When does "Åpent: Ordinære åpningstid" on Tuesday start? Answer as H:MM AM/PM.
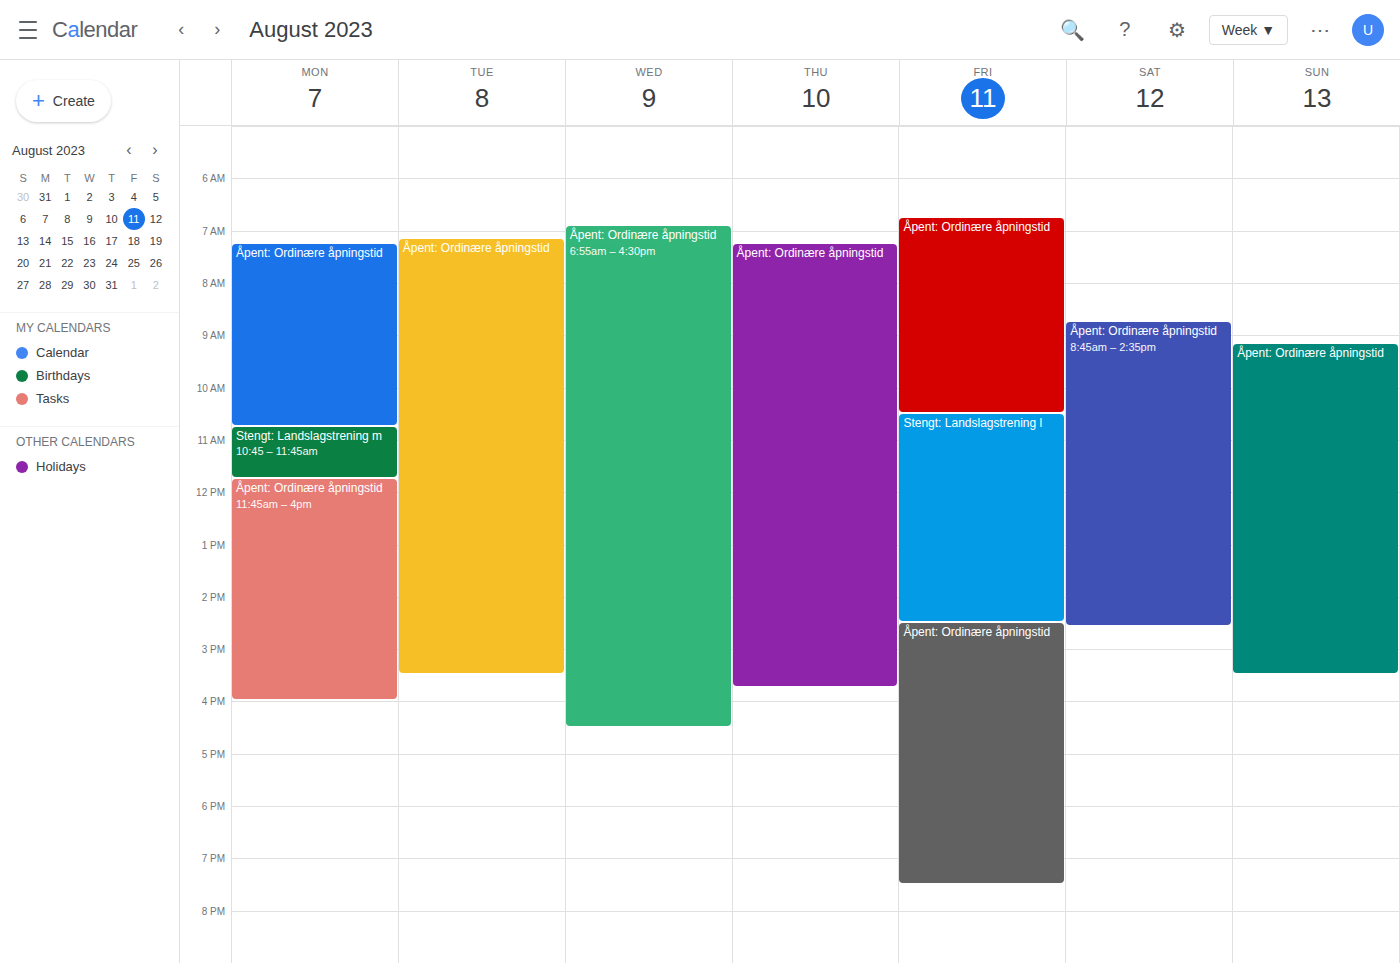
7:10 AM